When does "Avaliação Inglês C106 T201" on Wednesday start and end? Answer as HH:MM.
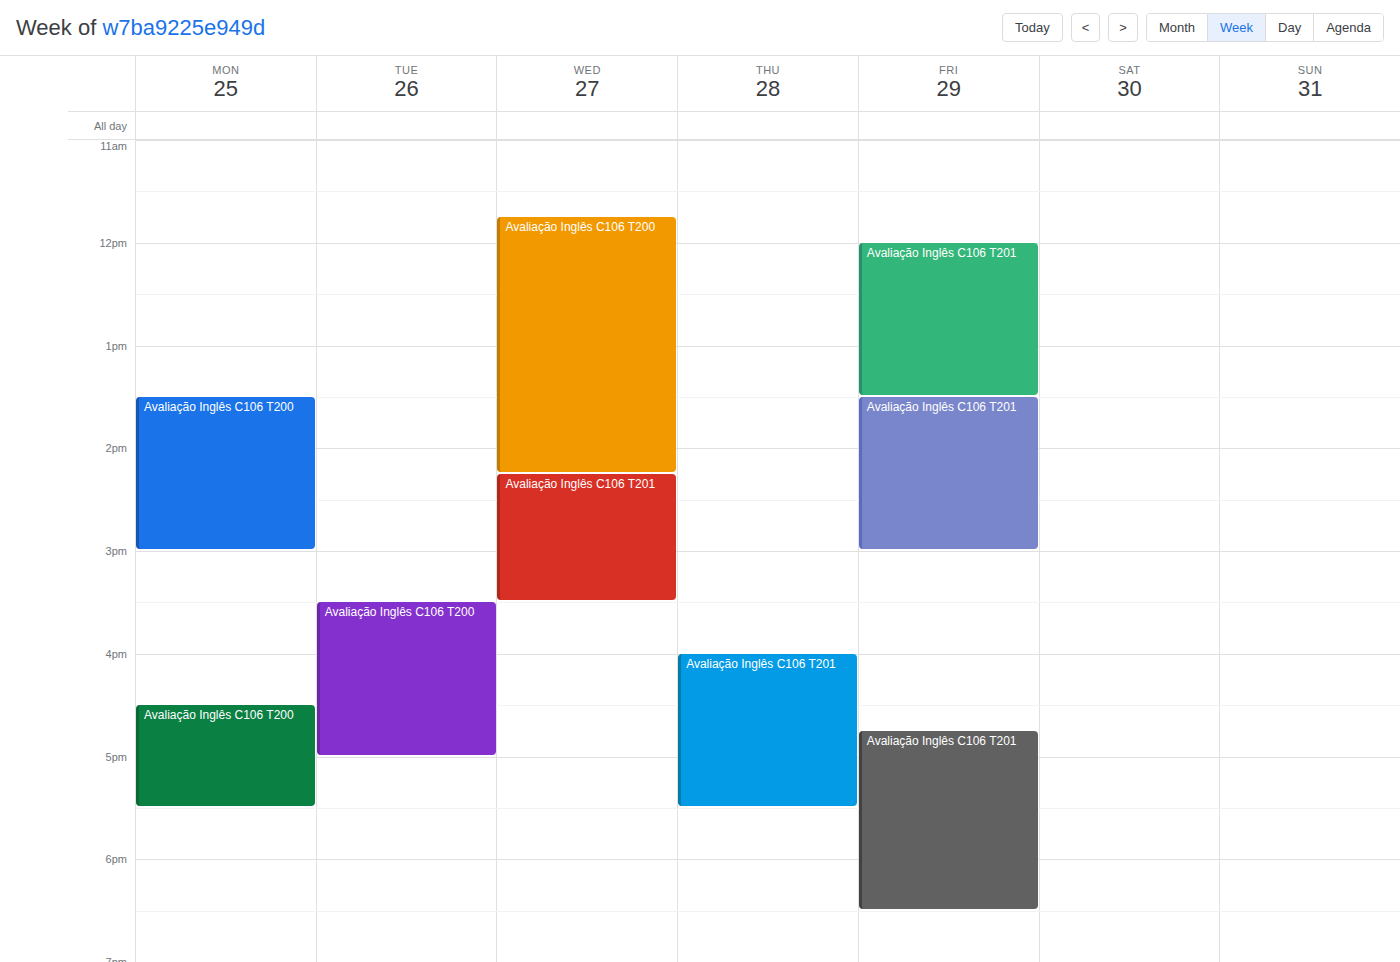
14:15 to 15:30